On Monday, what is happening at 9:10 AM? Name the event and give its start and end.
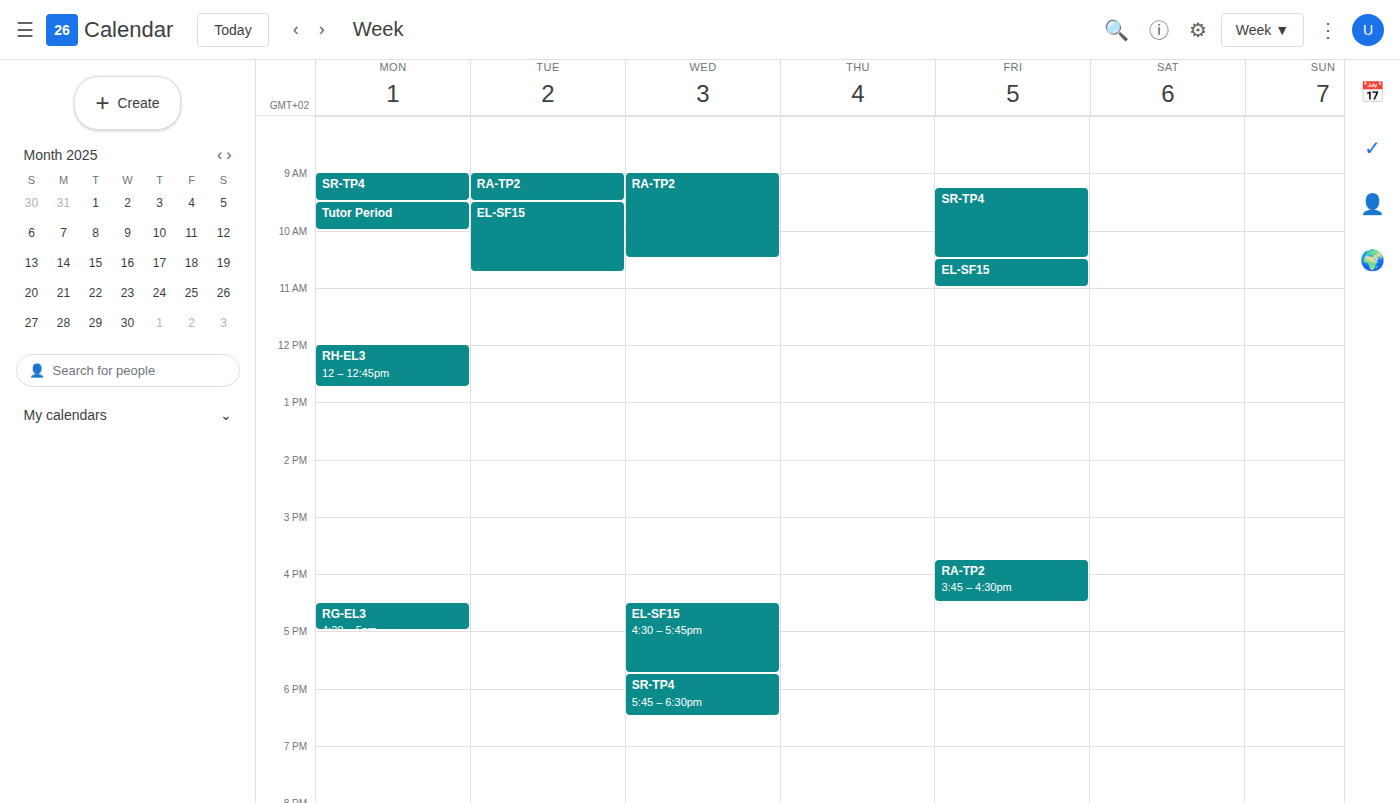
"SR-TP4", 9:00 AM to 9:30 AM